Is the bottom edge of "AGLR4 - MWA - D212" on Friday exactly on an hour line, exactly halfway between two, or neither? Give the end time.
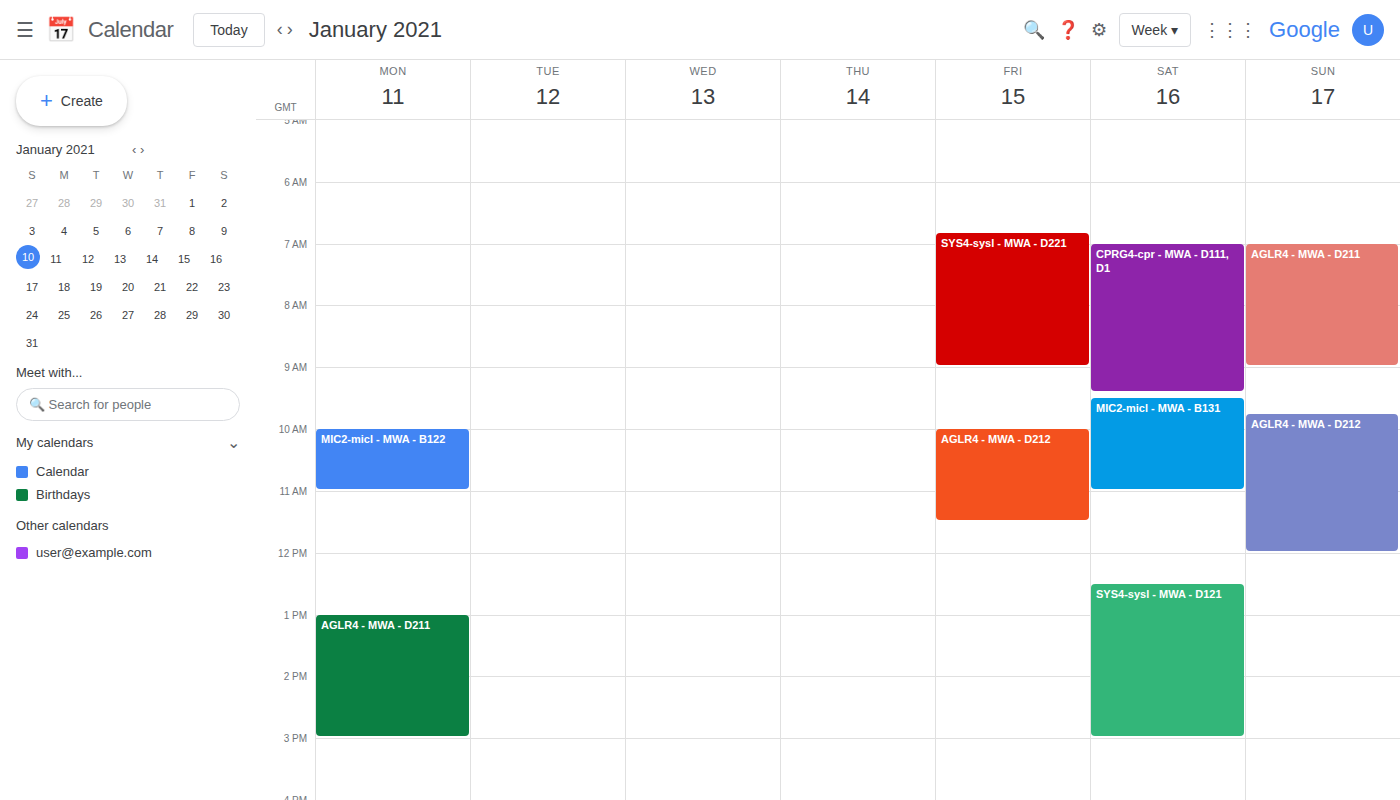
11:30 AM -- halfway between the 11 AM and 12 PM lines.